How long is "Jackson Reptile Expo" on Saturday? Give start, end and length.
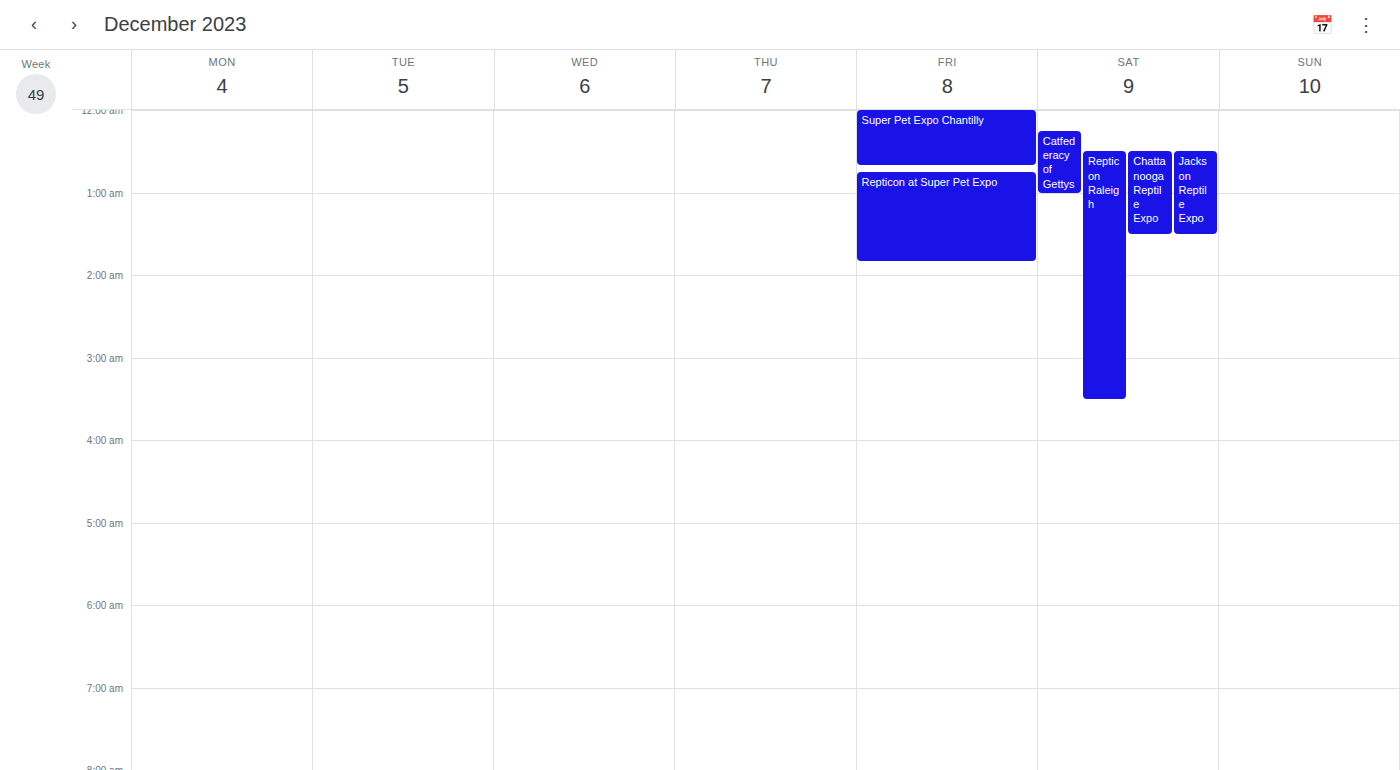
12:30 AM to 1:30 AM, 1 hour